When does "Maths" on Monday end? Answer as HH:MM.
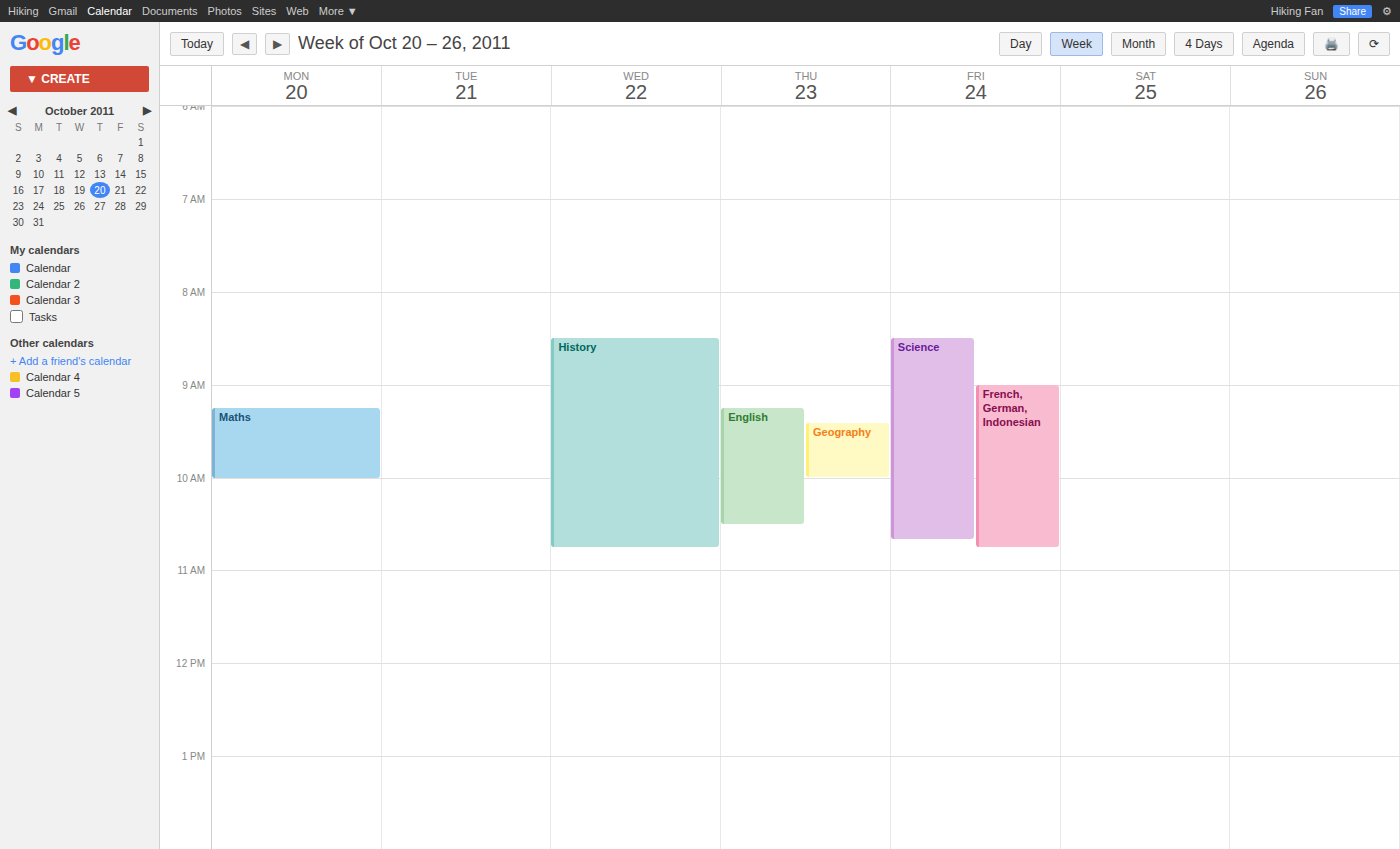
10:00